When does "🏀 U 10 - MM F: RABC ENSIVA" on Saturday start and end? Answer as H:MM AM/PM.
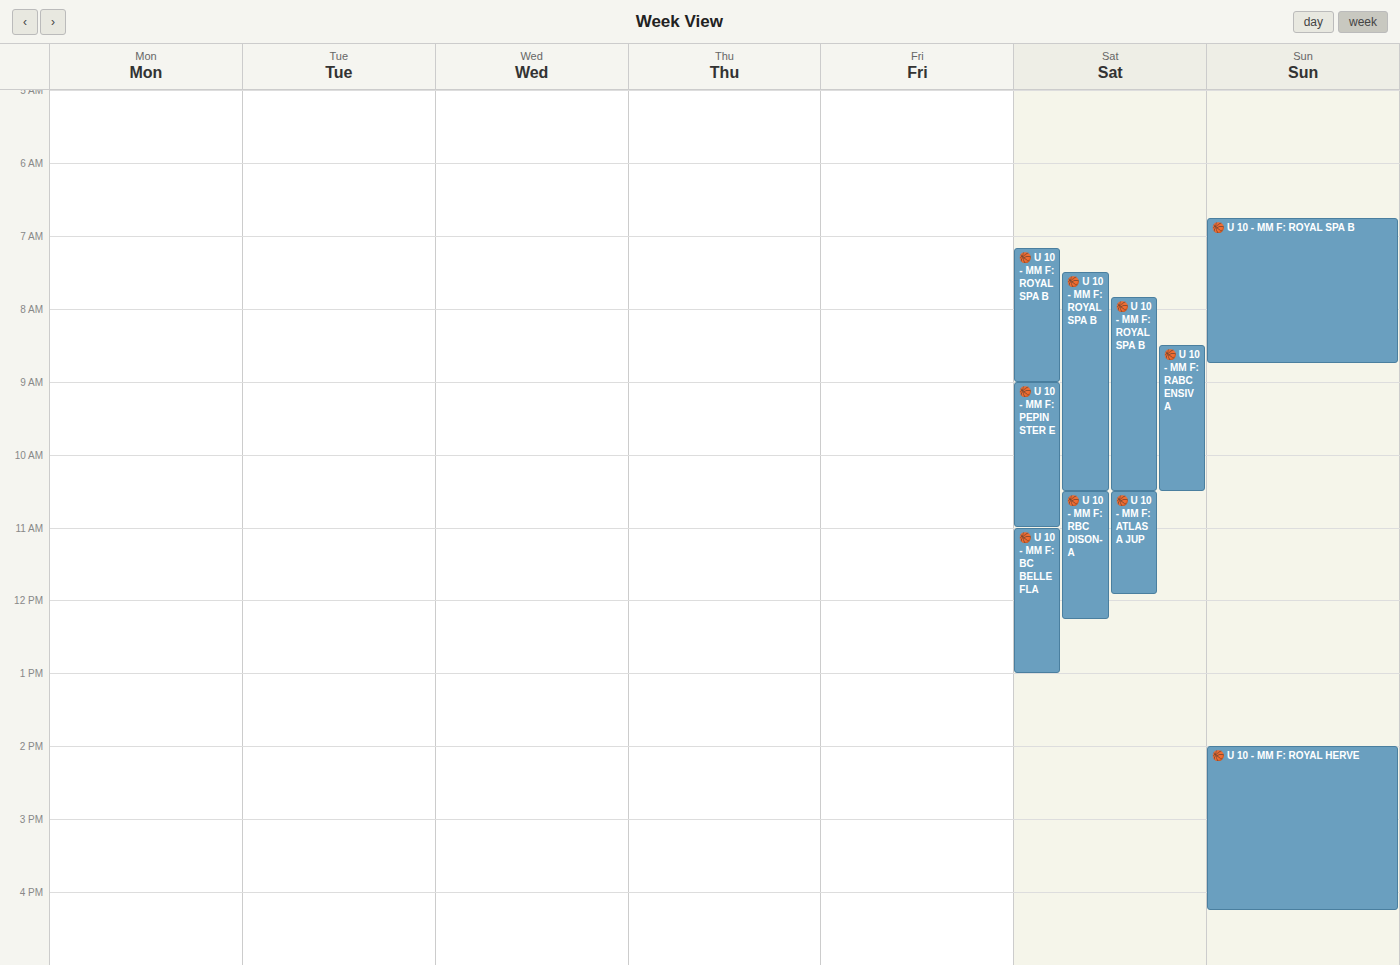
8:30 AM to 10:30 AM